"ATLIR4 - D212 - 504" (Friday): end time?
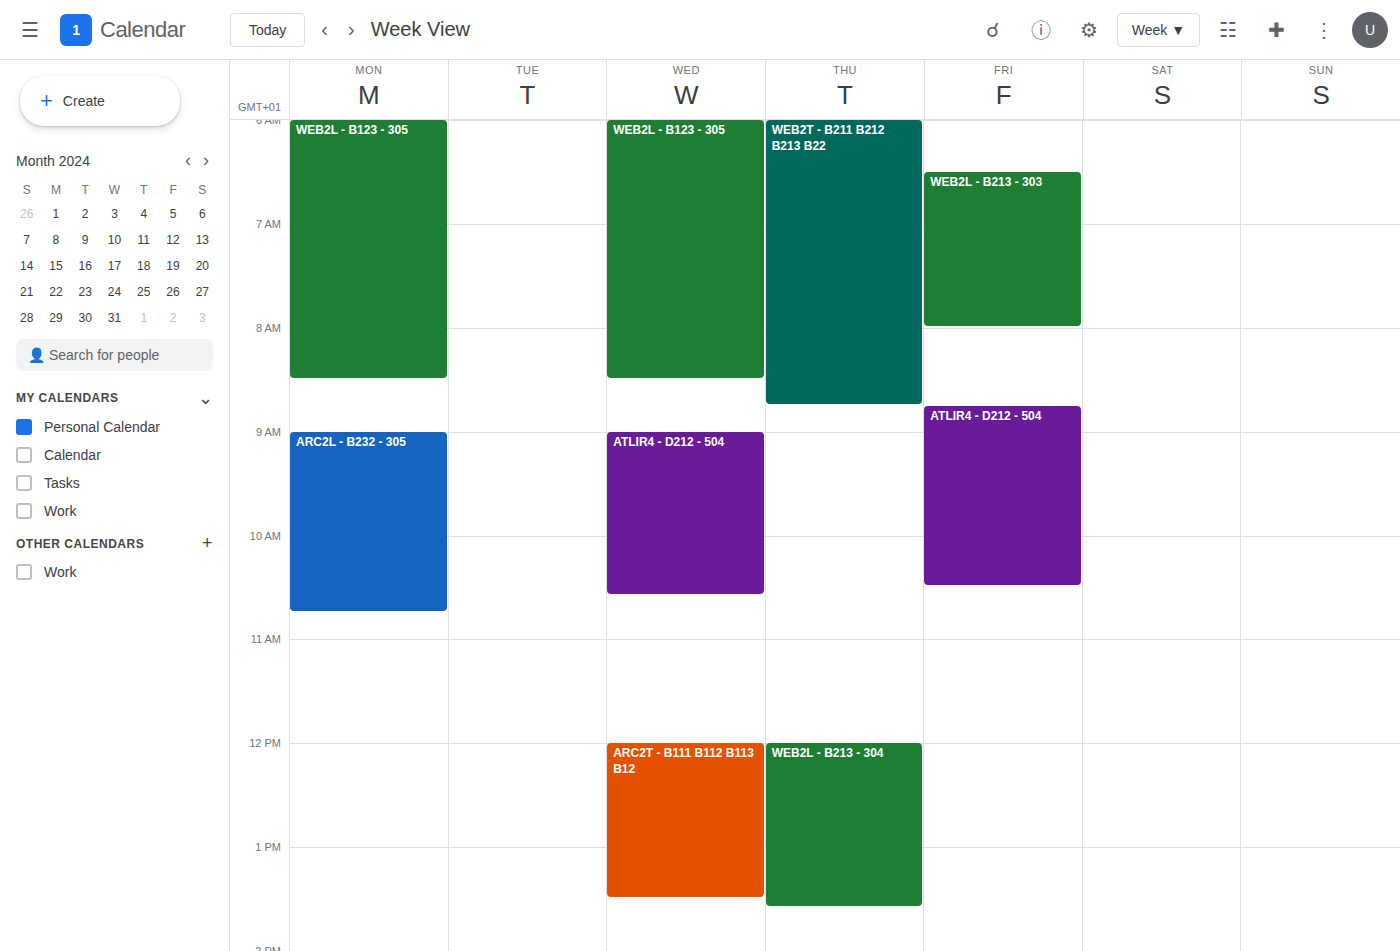
10:30 AM